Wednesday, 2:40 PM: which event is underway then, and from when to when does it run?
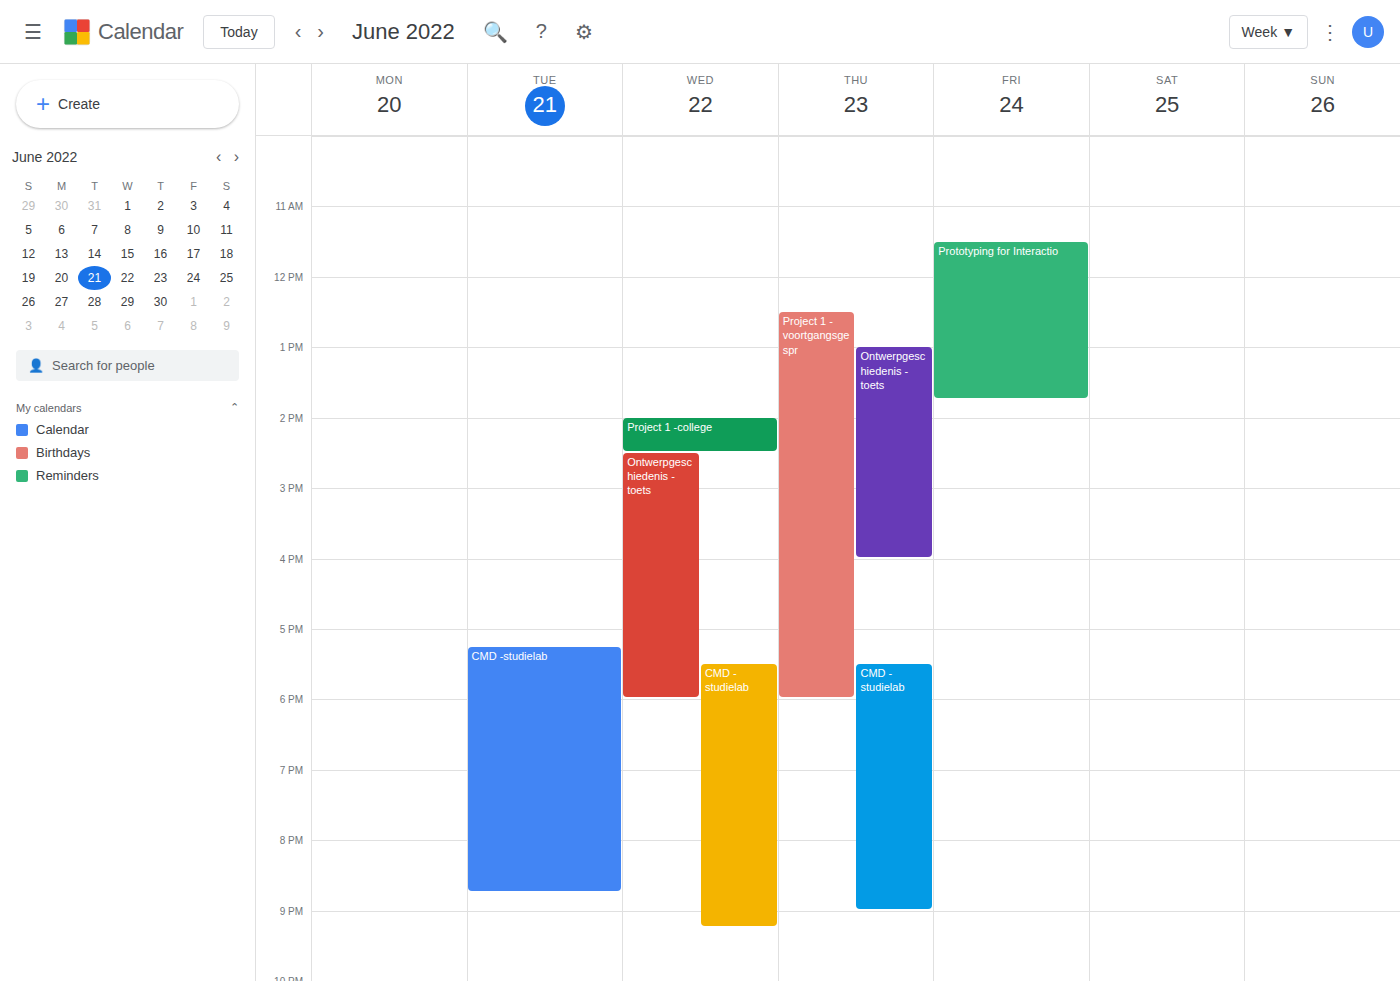
"Ontwerpgeschiedenis -toets", 2:30 PM to 6:00 PM